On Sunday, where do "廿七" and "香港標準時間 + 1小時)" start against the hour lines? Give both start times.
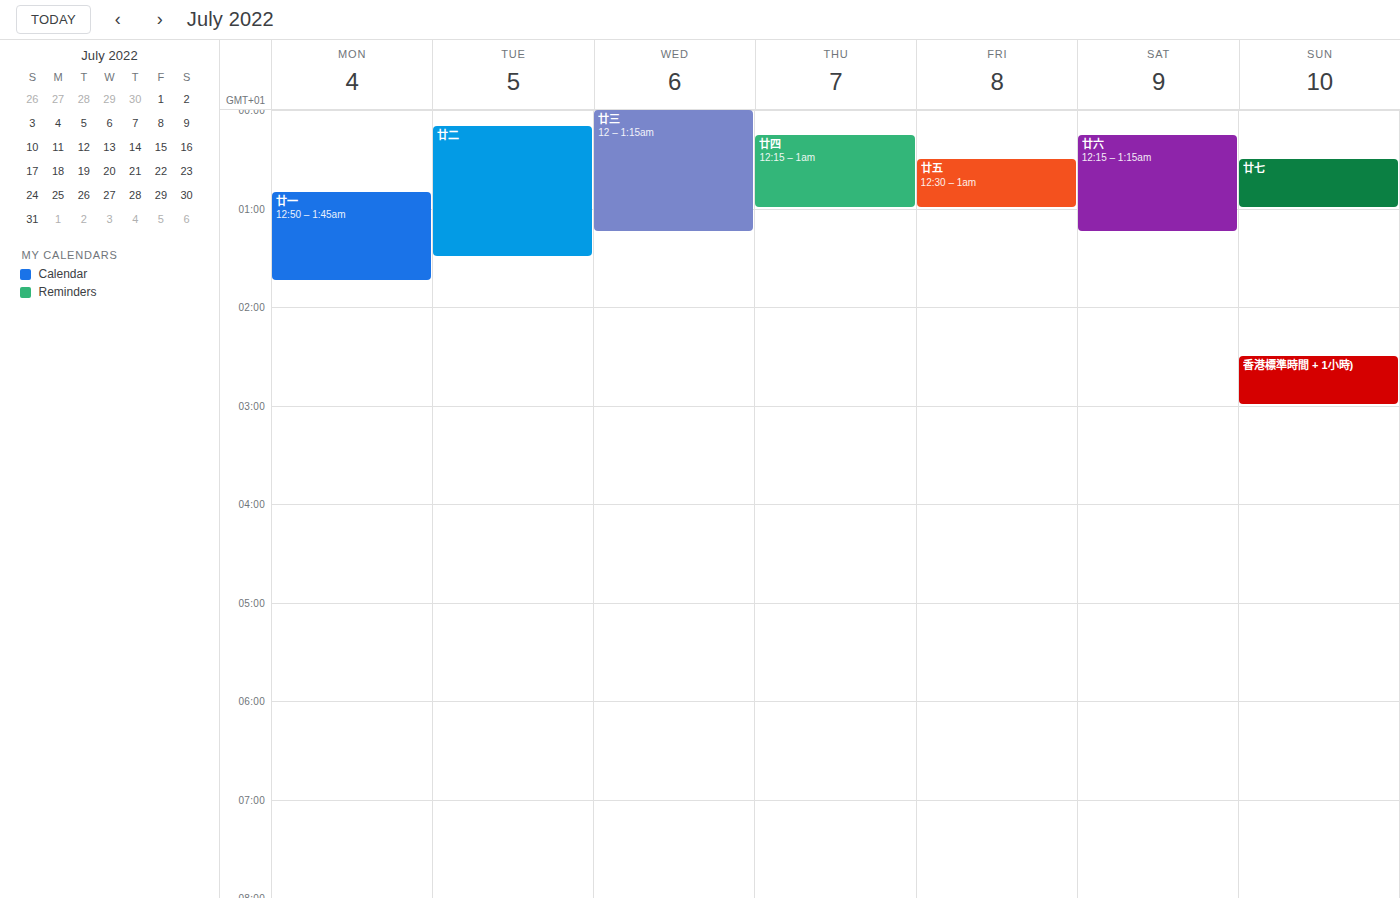
"廿七": 00:30, halfway between the 00:00 and 01:00 lines. "香港標準時間 + 1小時)": 02:30, halfway between the 02:00 and 03:00 lines.